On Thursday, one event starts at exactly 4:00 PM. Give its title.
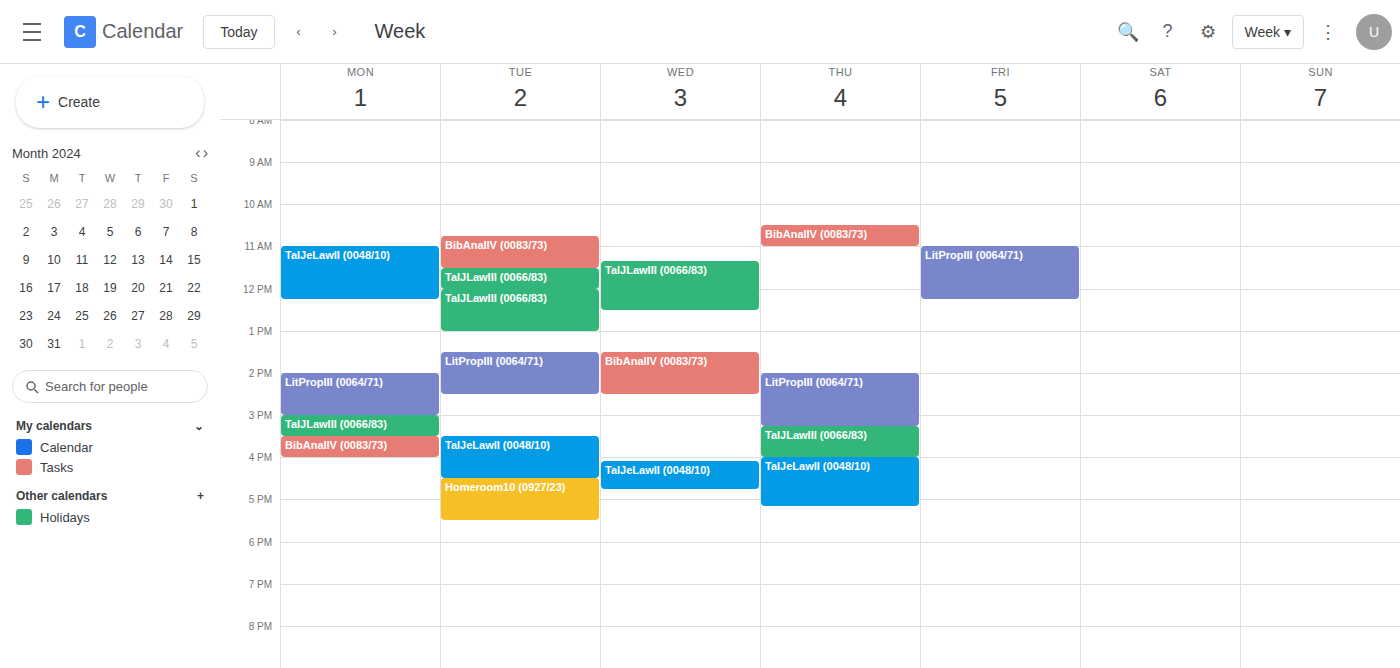
"TalJeLawII (0048/10)"